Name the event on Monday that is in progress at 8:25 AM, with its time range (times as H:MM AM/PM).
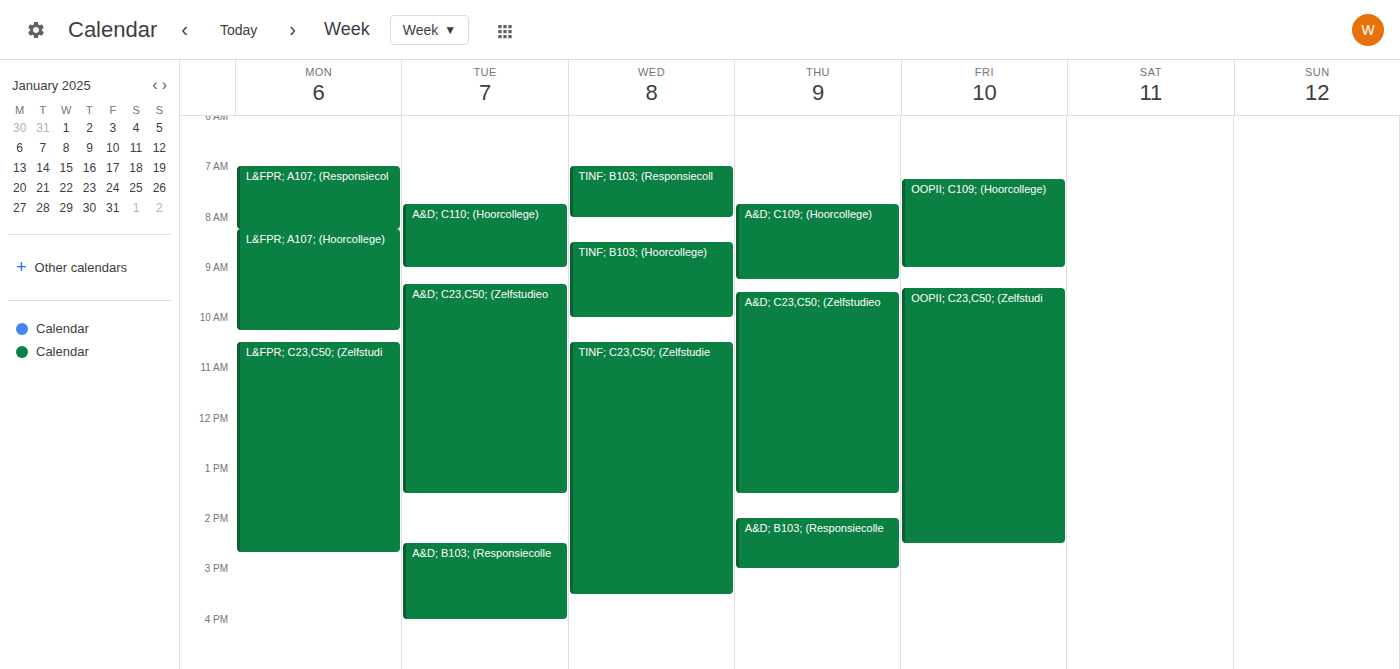
"L&FPR; A107; (Hoorcollege)", 8:15 AM to 10:15 AM